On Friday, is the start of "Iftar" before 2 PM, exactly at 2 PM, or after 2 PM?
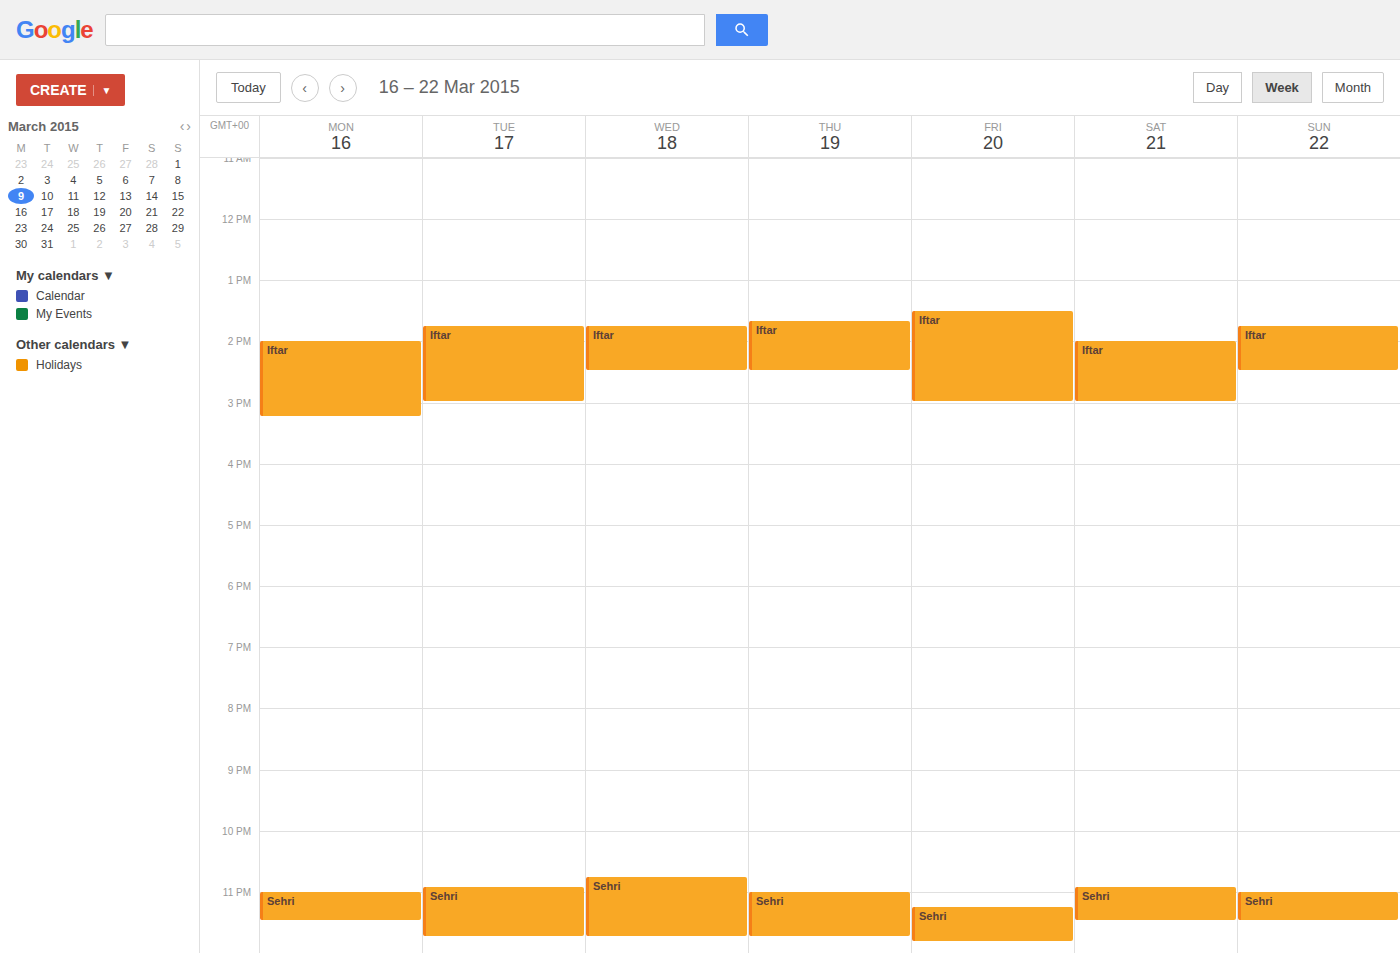
1:30 PM -- before 2 PM, 30 minutes above the 2 PM line.